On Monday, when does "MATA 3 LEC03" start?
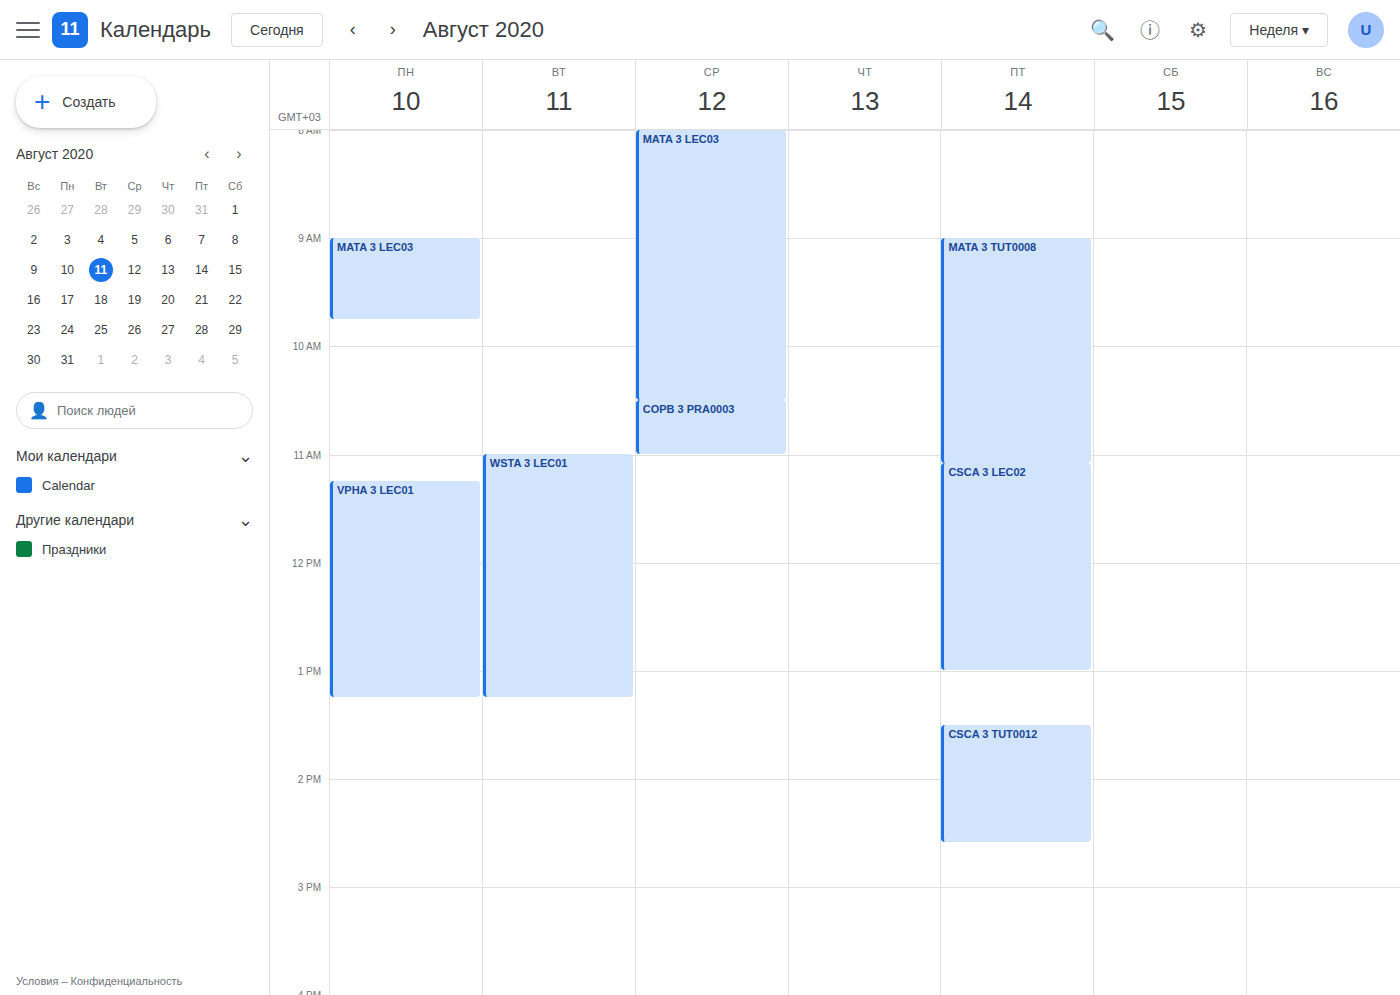
9:00 AM